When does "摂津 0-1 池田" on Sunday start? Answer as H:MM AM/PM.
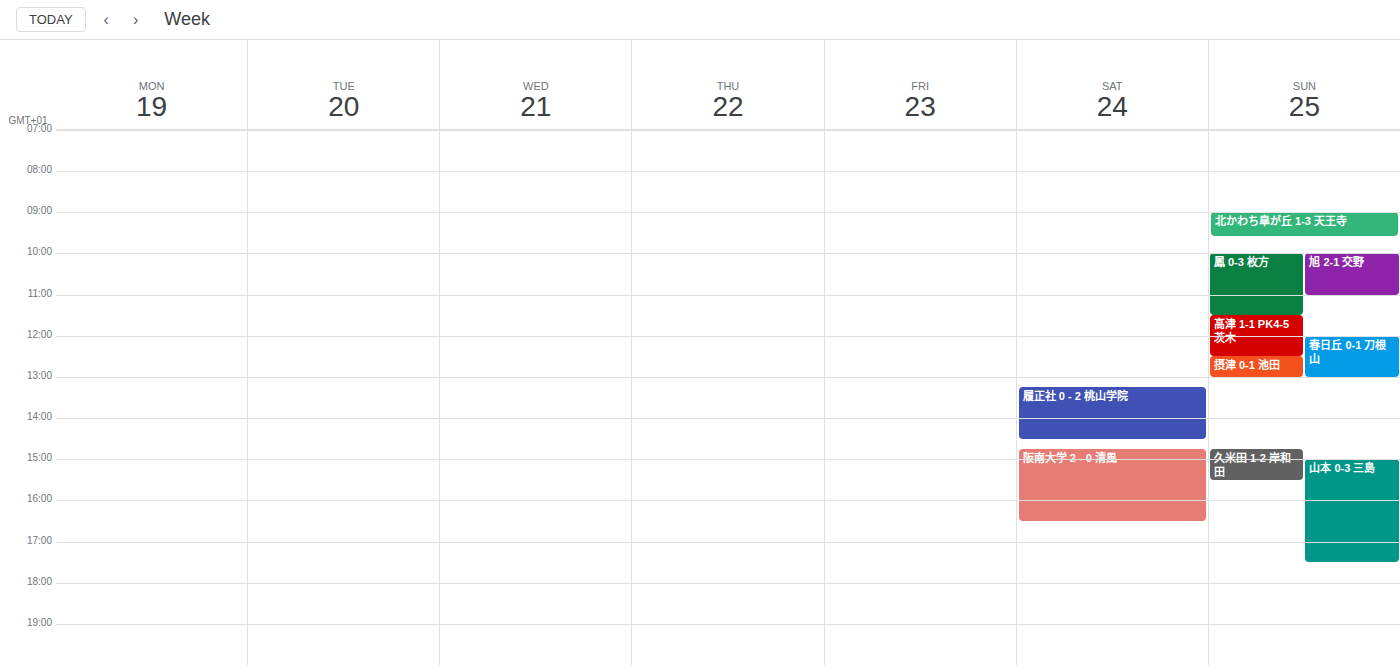
12:30 PM